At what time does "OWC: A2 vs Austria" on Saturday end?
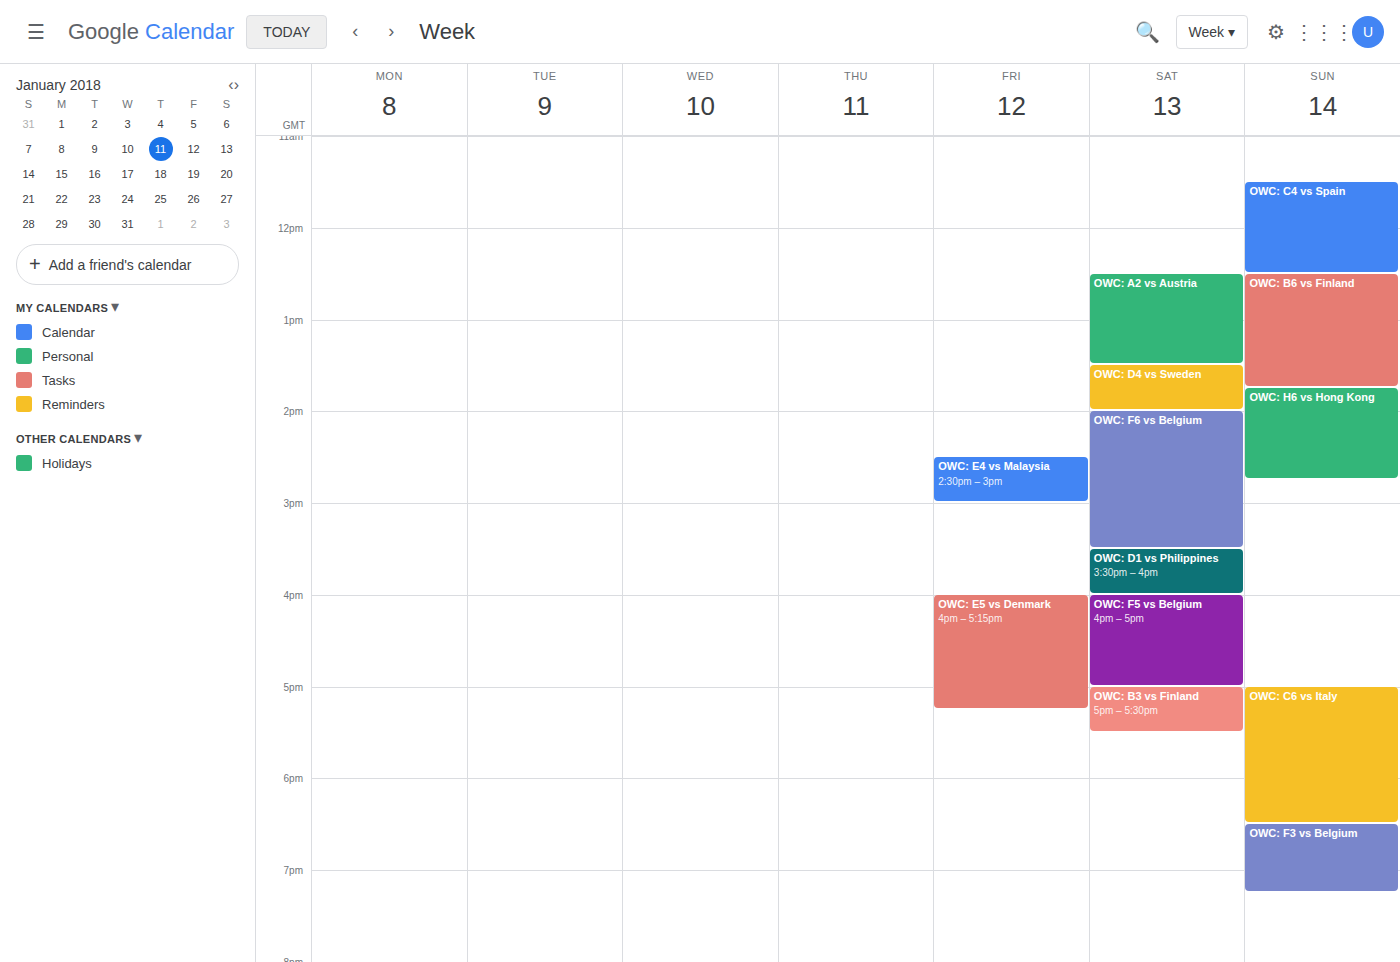
1:30 PM